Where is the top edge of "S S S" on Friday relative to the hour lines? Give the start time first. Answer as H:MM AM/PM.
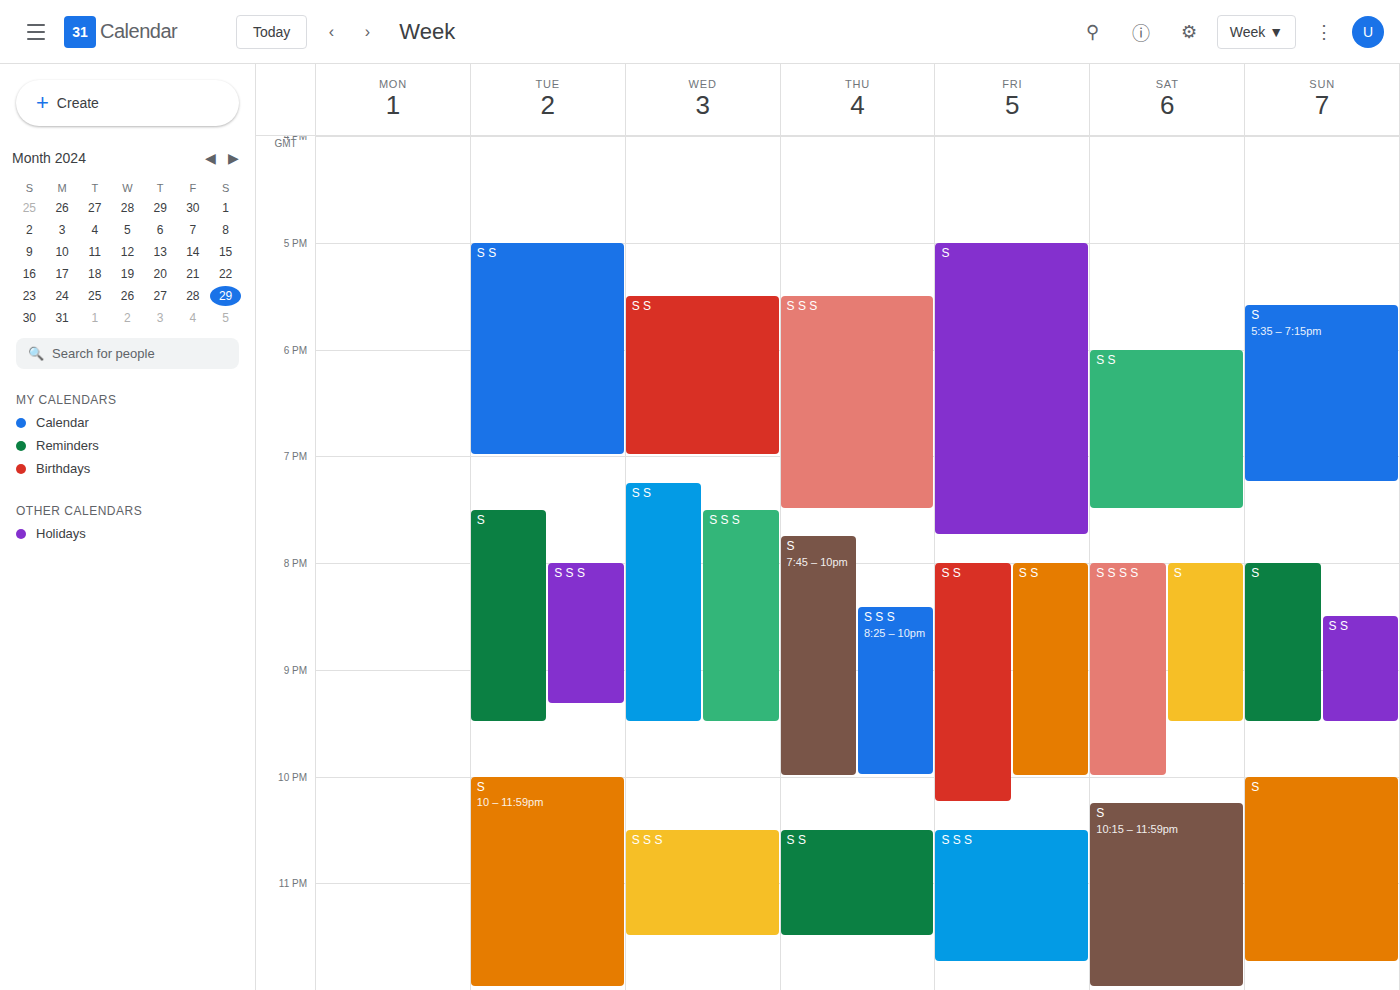
10:30 PM -- halfway between the 10 PM and 11 PM lines.